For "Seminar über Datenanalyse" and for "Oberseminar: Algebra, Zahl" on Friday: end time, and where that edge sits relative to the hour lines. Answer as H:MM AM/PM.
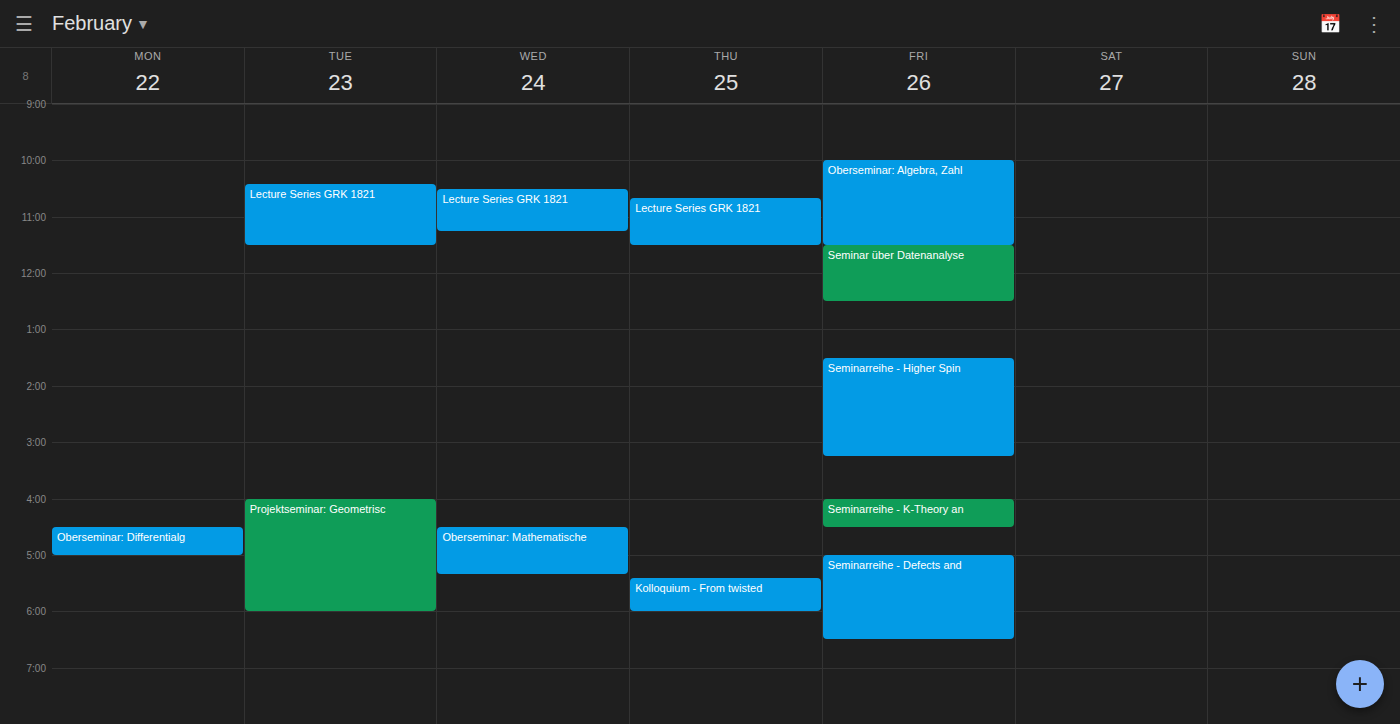
"Seminar über Datenanalyse": 12:30 PM, halfway between the 12 PM and 1 PM lines. "Oberseminar: Algebra, Zahl": 11:30 AM, halfway between the 11 AM and 12 PM lines.